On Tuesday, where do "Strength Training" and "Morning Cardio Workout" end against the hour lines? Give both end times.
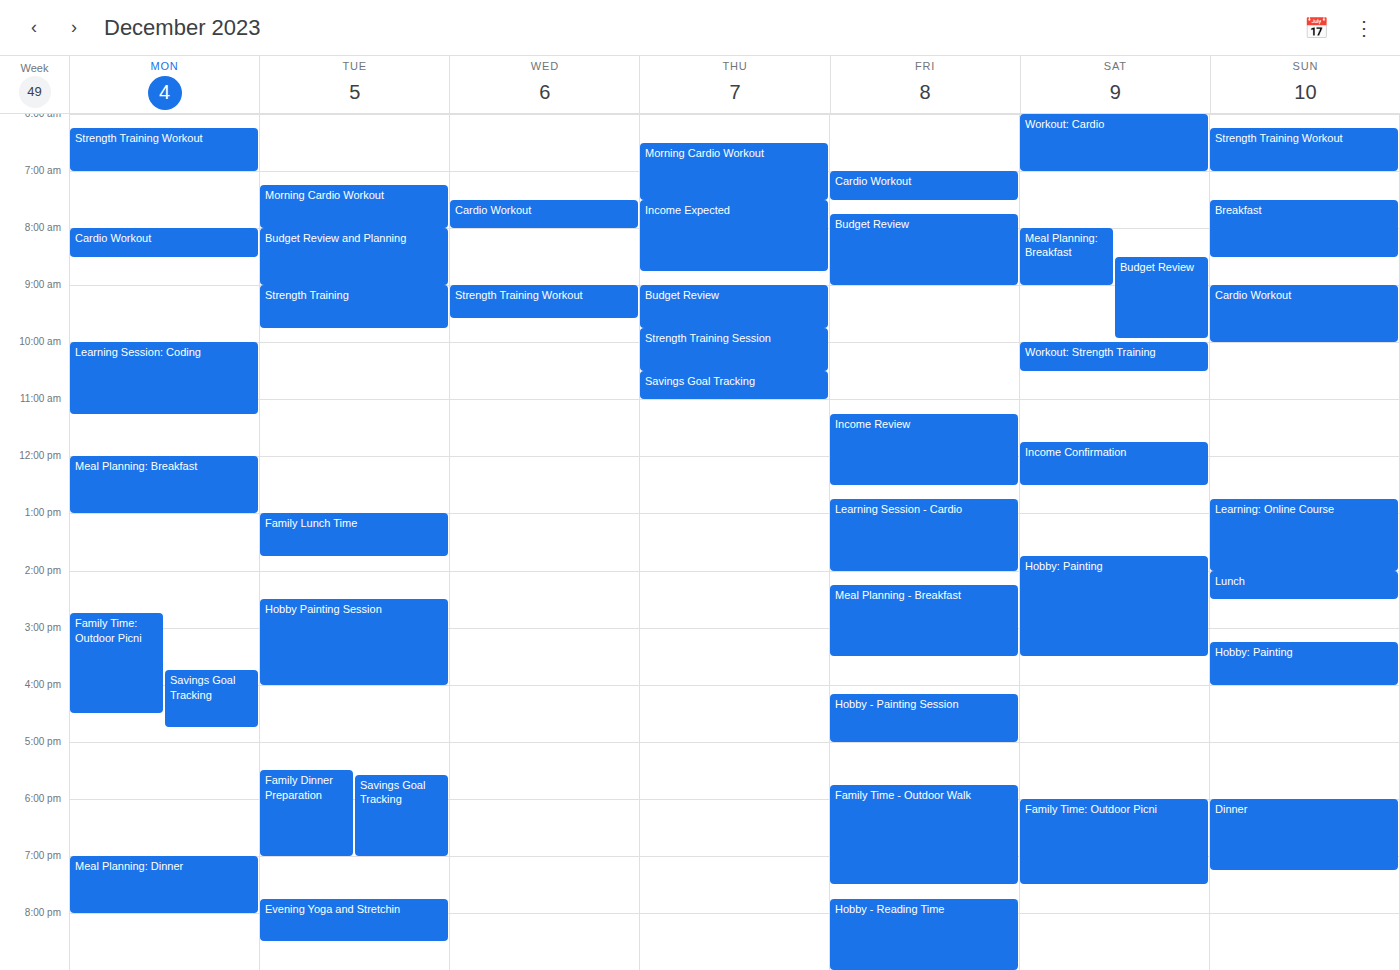
"Strength Training": 9:45 AM, neither: three quarters of the way from the 9 AM line to the 10 AM line. "Morning Cardio Workout": 8:00 AM, exactly on the 8 AM line.